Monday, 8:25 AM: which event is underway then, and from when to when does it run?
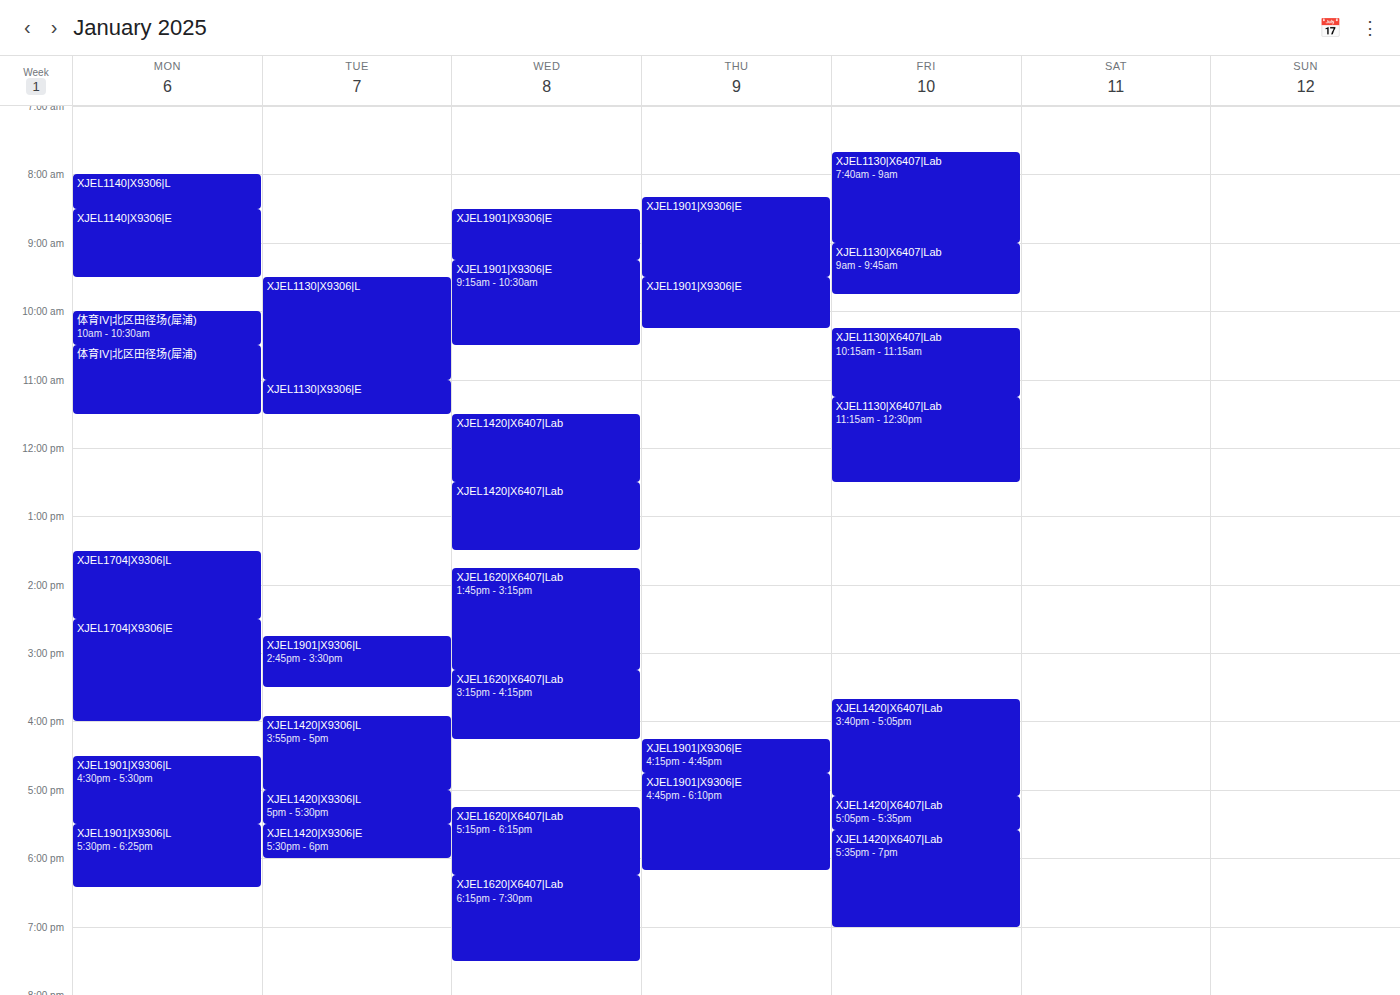
"XJEL1140|X9306|L", 8:00 AM to 8:30 AM